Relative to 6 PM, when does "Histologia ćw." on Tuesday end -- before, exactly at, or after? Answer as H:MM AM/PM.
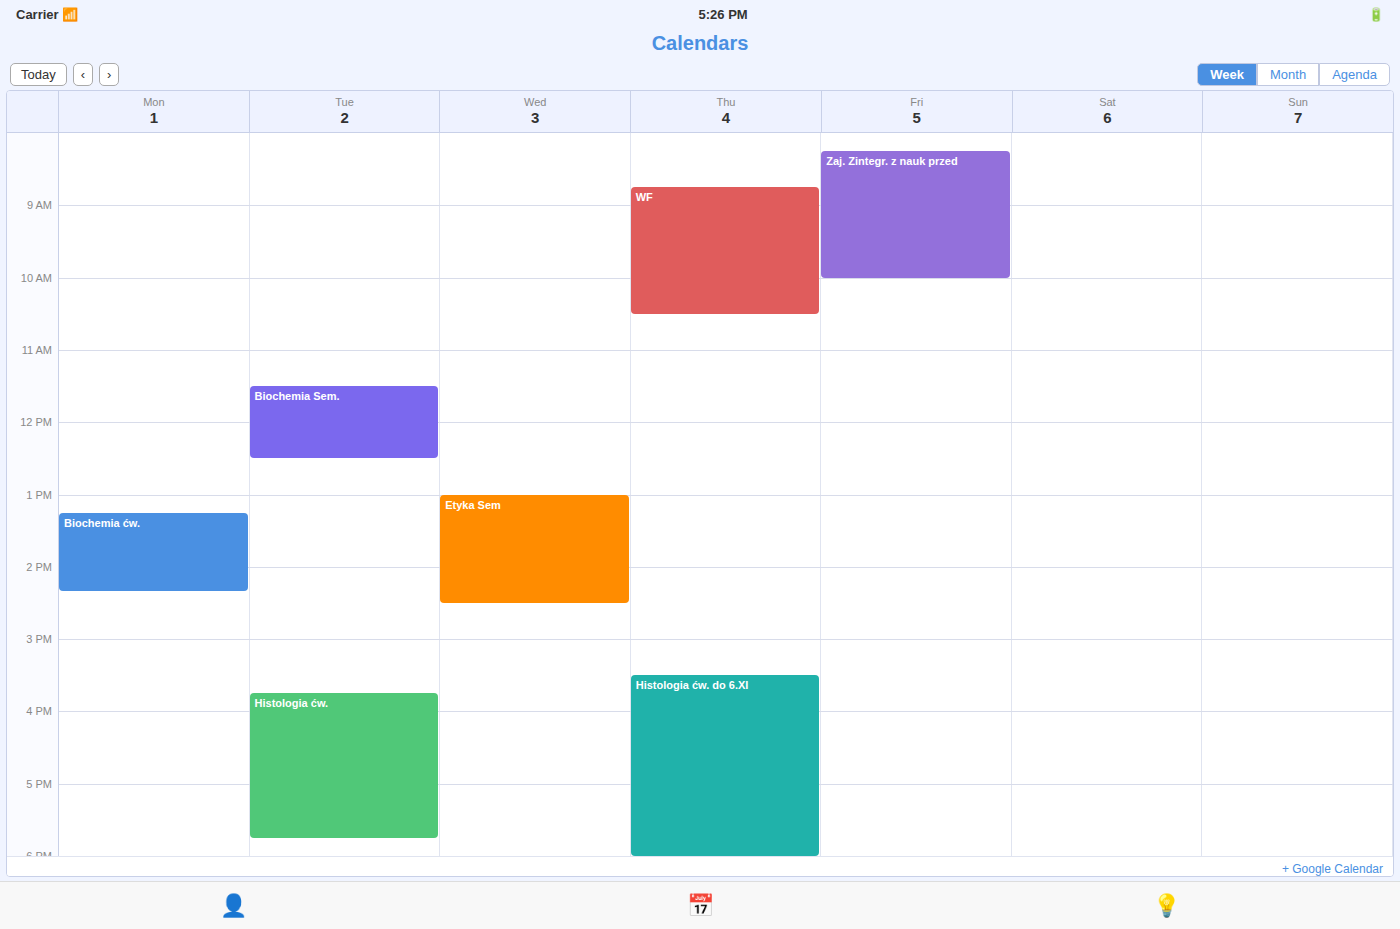
5:45 PM -- before 6 PM, 15 minutes above the 6 PM line.